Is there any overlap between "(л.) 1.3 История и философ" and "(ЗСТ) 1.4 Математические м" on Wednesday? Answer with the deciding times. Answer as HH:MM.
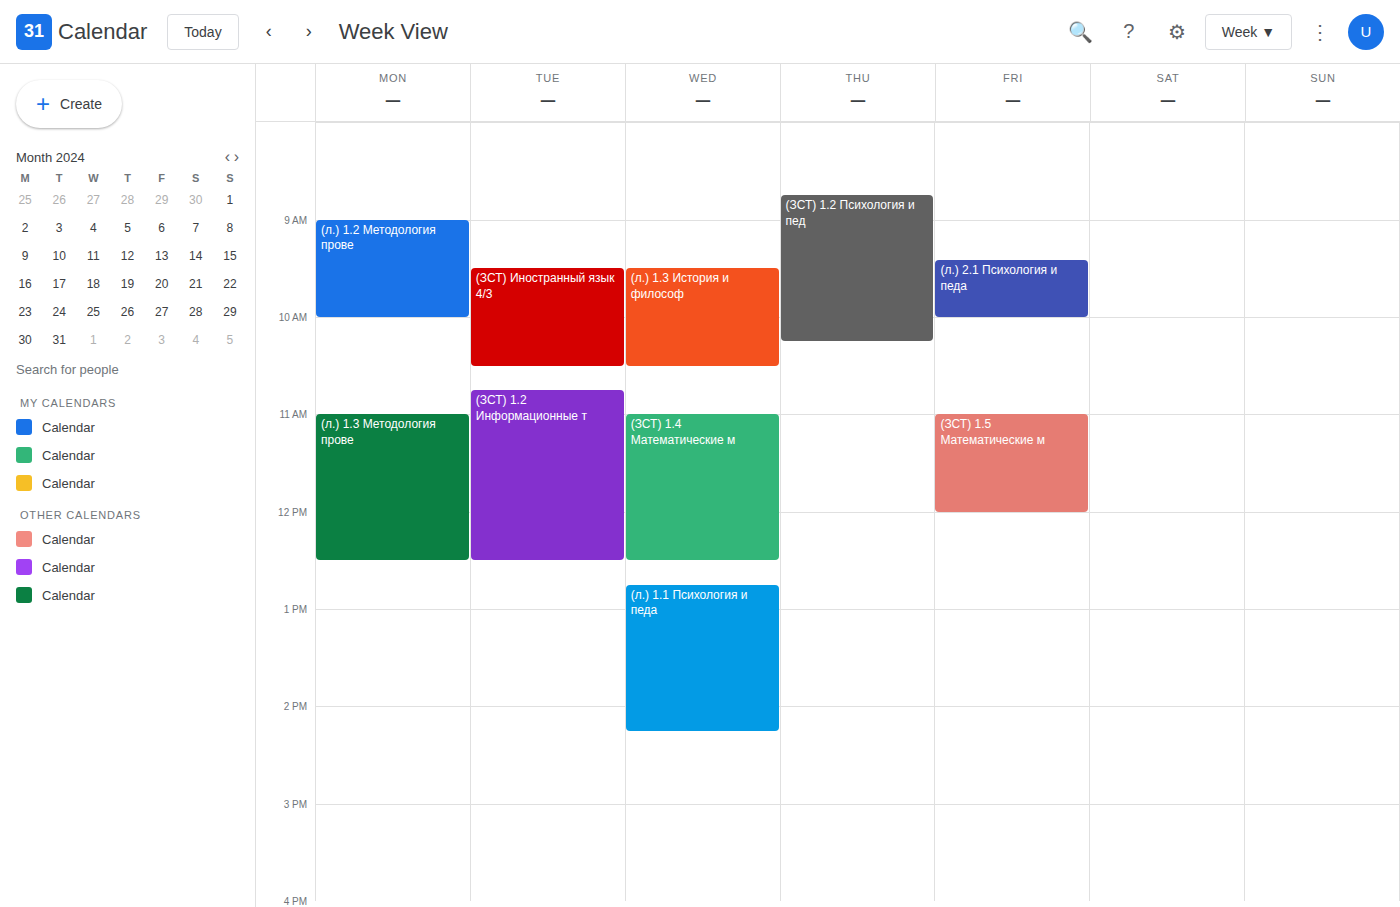
"(л.) 1.3 История и философ" ends at 10:30 and "(ЗСТ) 1.4 Математические м" starts at 11:00 -- no overlap.